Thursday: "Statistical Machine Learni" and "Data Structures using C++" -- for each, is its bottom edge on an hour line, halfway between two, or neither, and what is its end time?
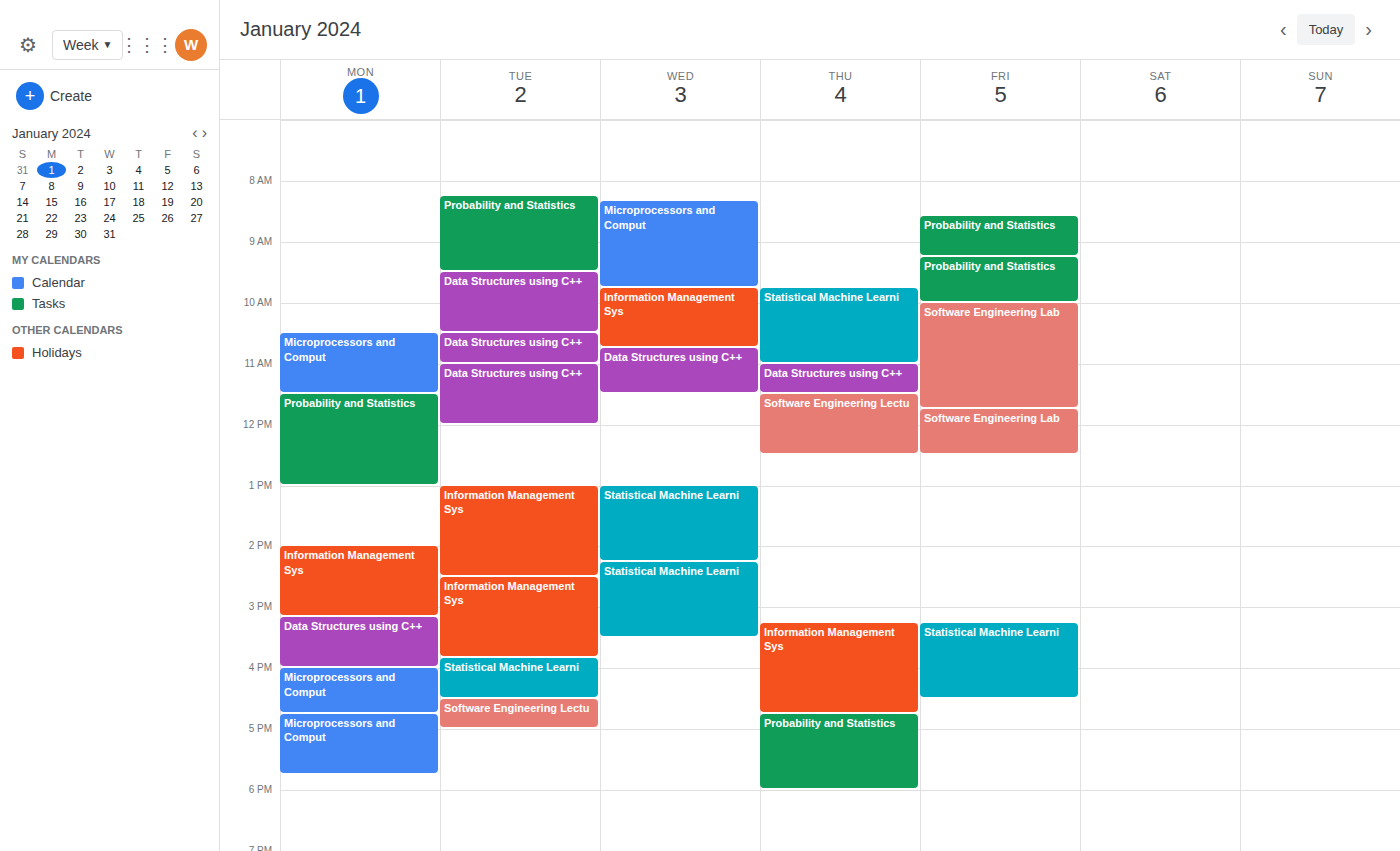
"Statistical Machine Learni": 11:00 AM, exactly on the 11 AM line. "Data Structures using C++": 11:30 AM, halfway between the 11 AM and 12 PM lines.